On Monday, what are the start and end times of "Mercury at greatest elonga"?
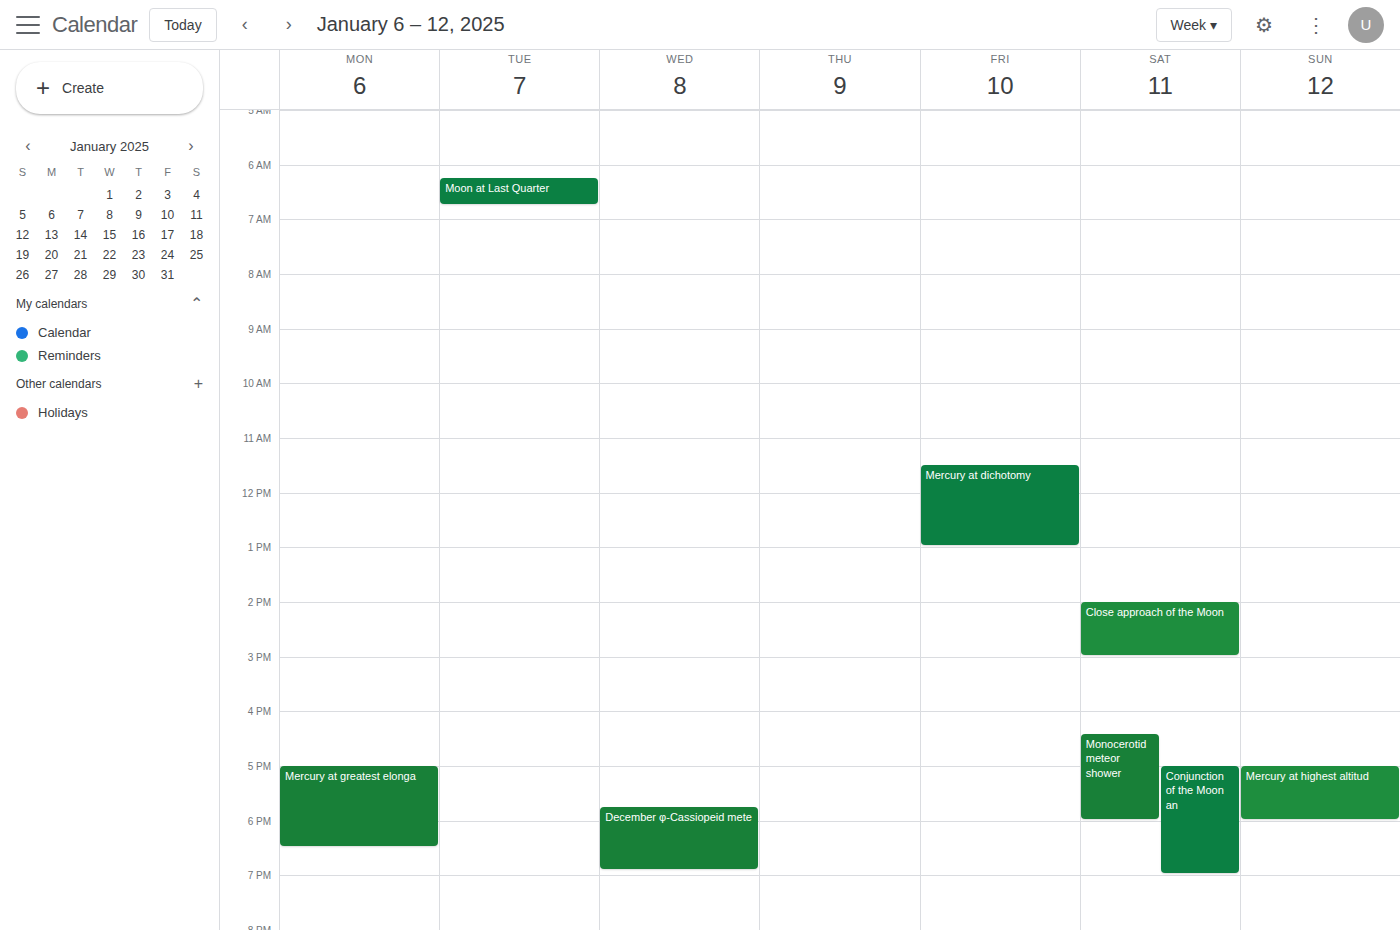
17:00 to 18:30